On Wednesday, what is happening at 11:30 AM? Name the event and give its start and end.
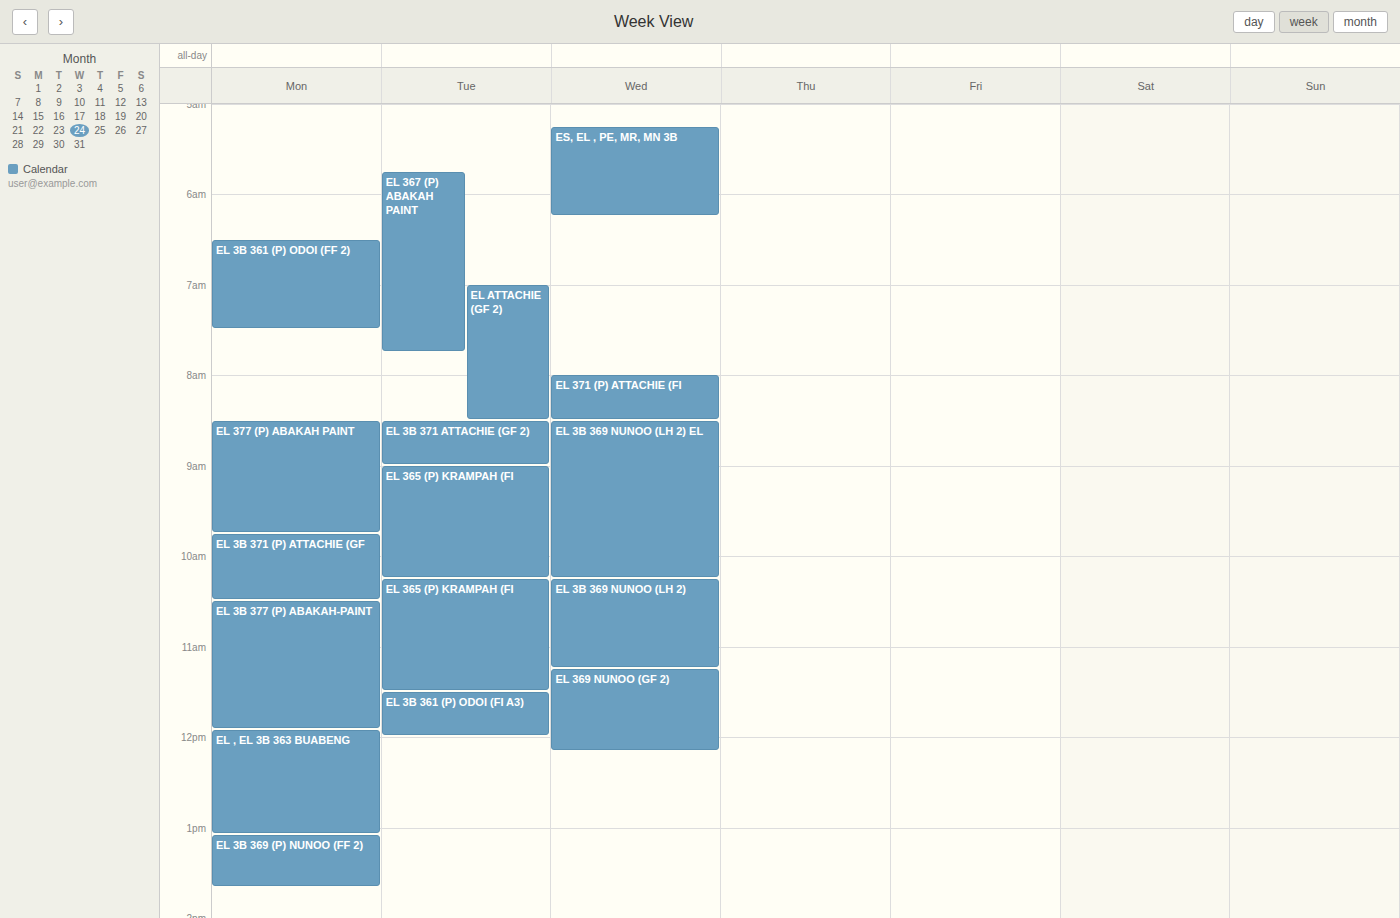
"EL 369 NUNOO (GF 2)", 11:15 AM to 12:10 PM